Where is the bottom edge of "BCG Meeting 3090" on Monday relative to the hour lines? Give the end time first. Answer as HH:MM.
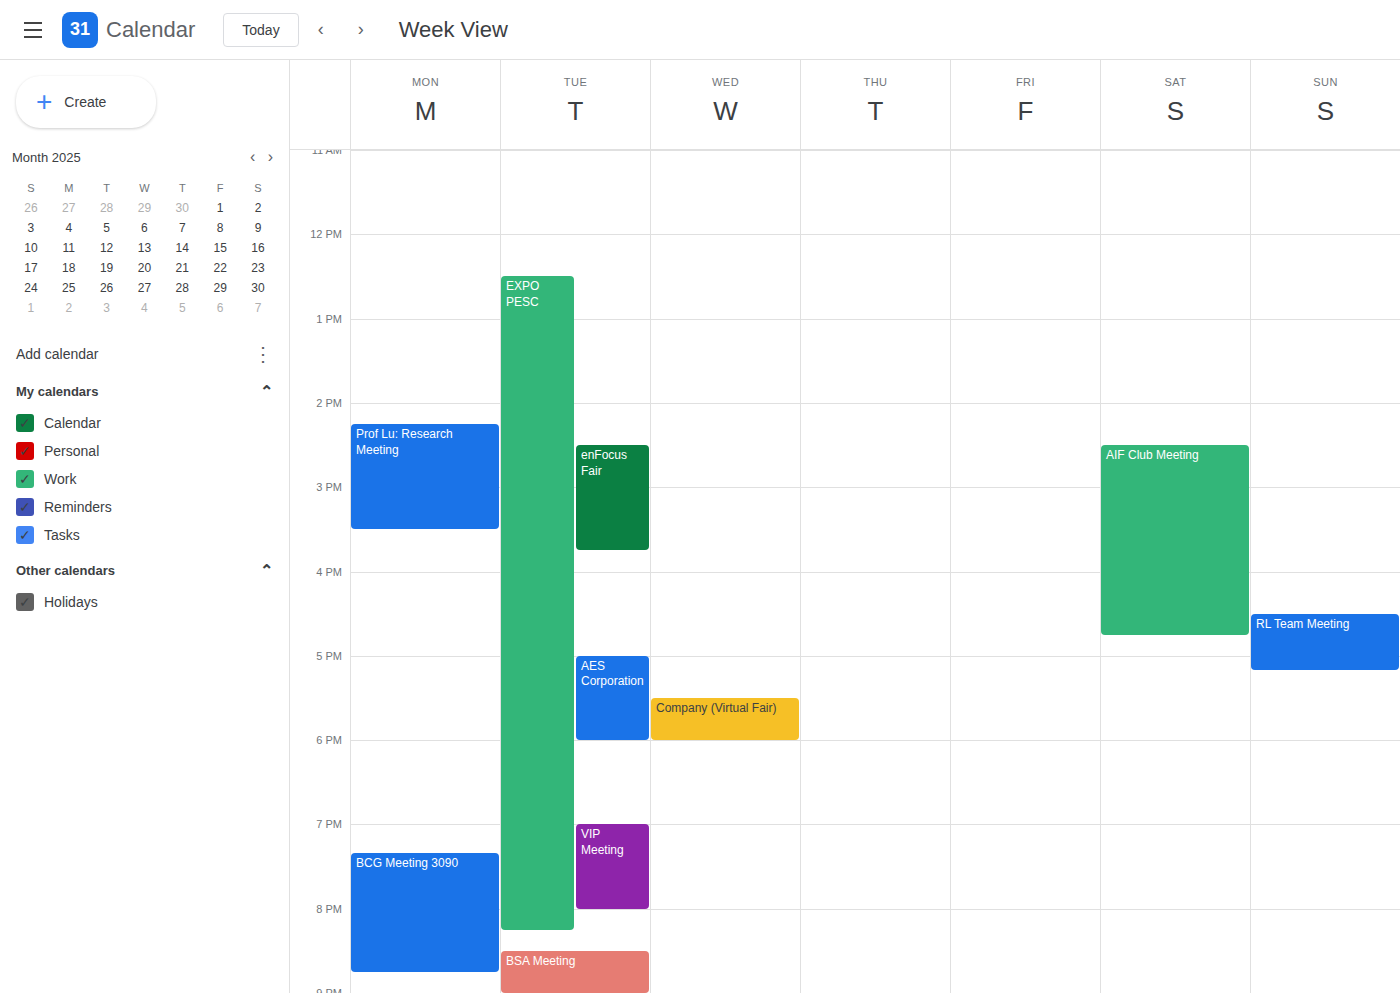
20:45 -- neither: three quarters of the way from the 20:00 line to the 21:00 line.